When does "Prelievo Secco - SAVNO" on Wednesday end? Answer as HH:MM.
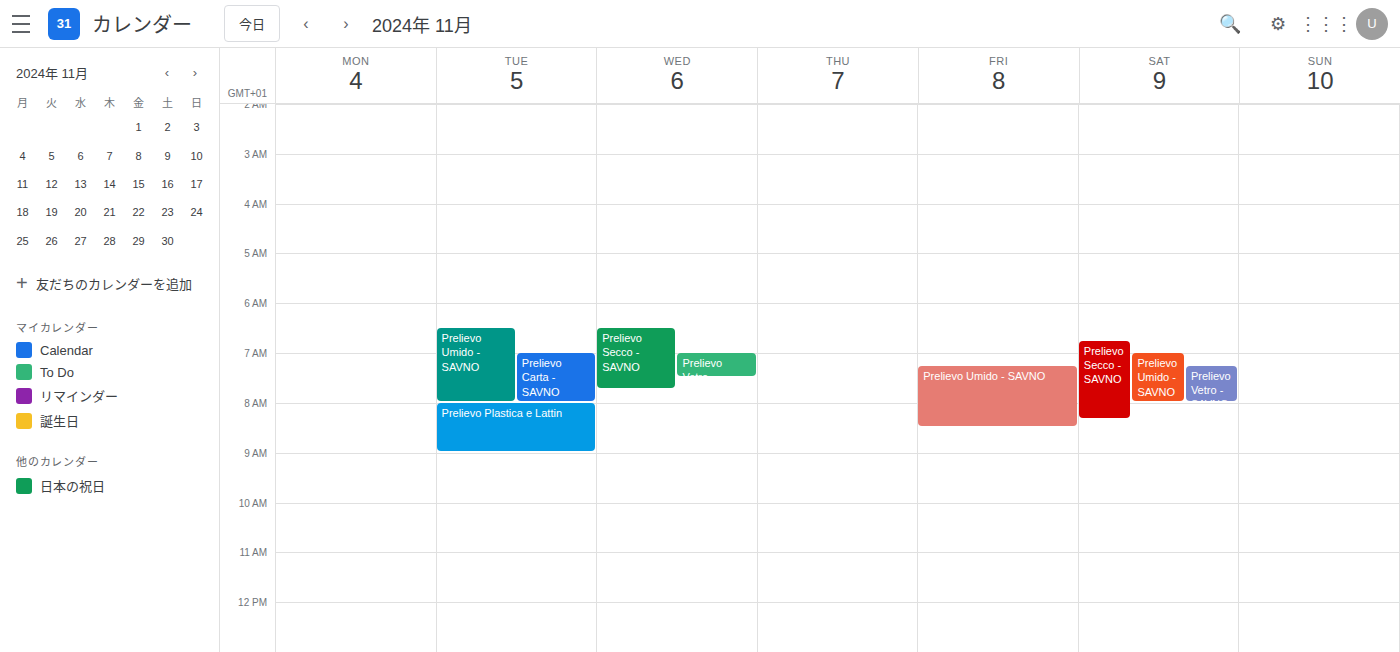
07:45